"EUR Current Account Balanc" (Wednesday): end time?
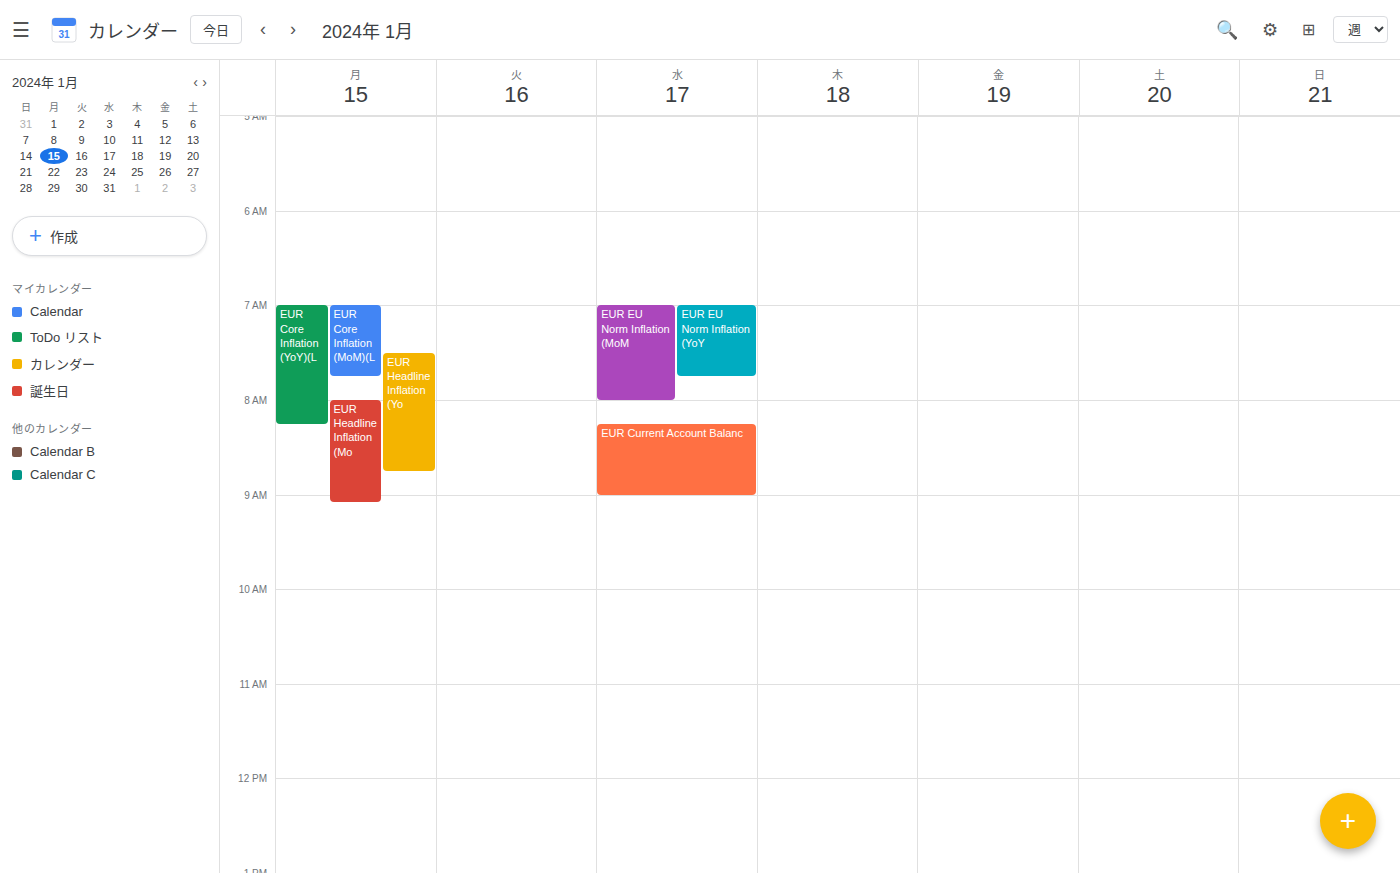
09:00